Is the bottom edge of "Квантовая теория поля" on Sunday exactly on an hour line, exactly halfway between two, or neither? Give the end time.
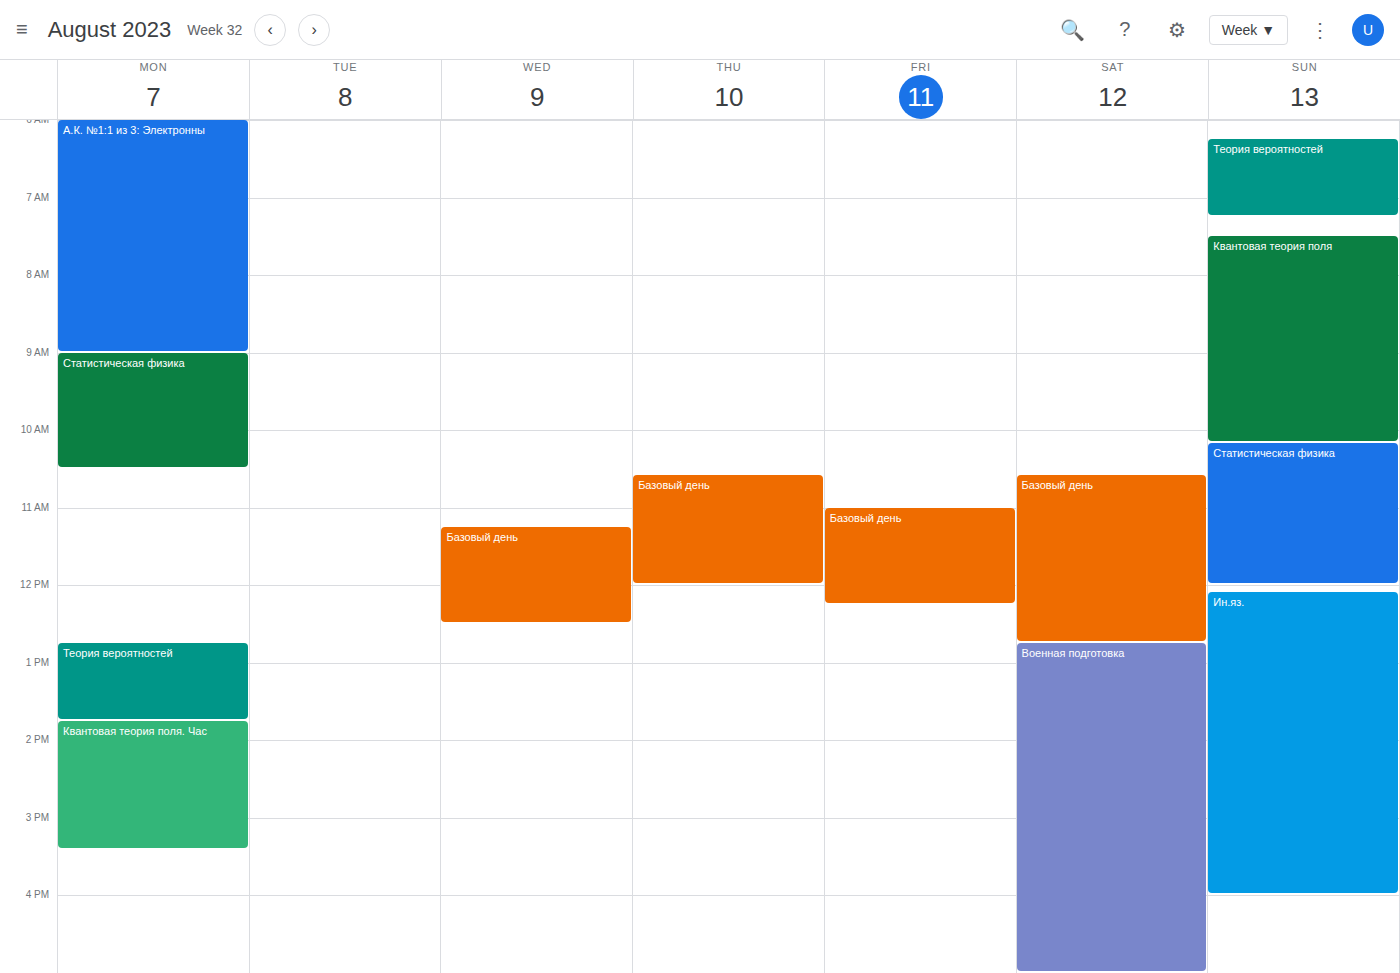
10:10 AM -- neither: 10 minutes below the 10 AM line and 50 minutes above the 11 AM line.